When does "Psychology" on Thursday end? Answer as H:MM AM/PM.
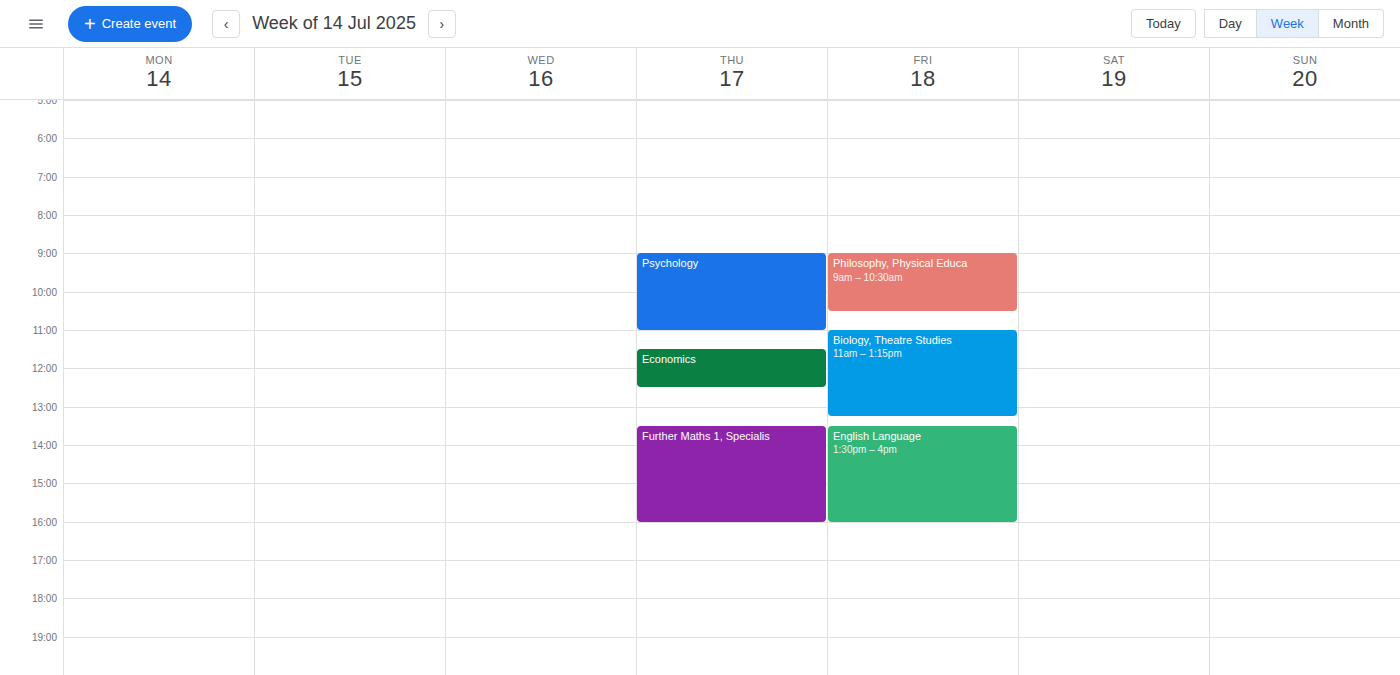
11:00 AM